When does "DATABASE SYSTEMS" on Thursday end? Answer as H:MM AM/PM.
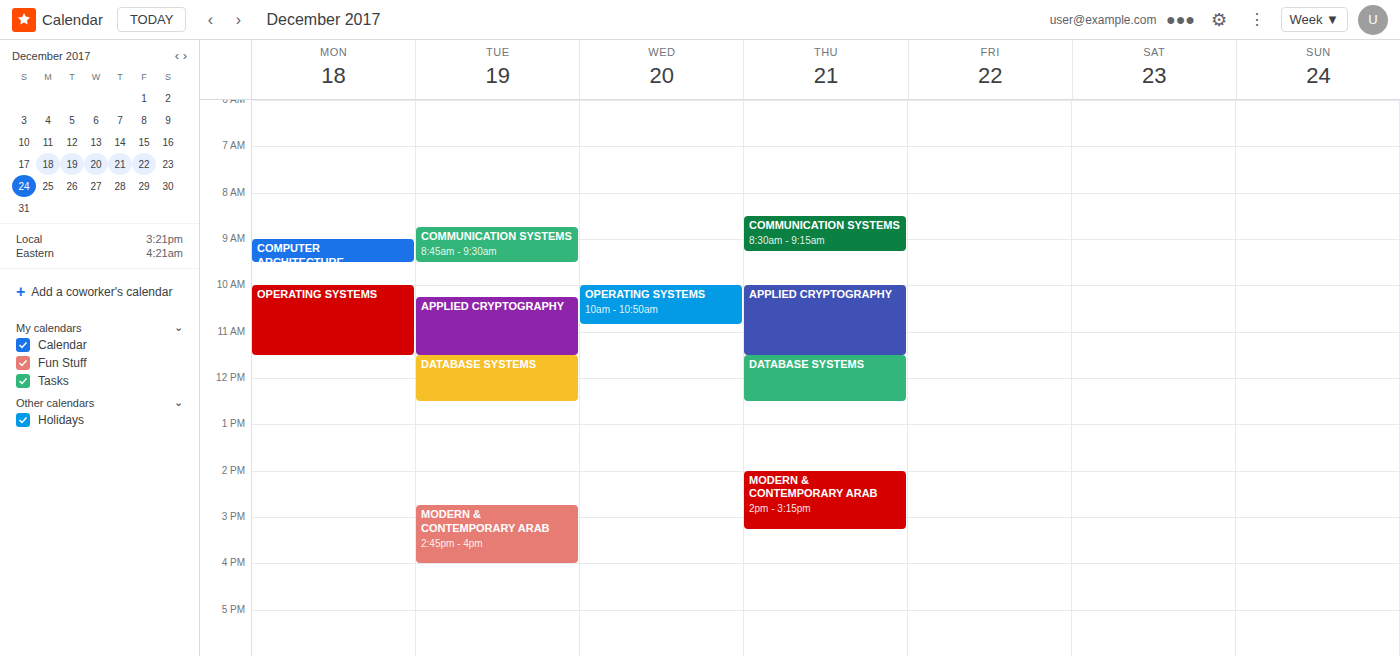
12:30 PM